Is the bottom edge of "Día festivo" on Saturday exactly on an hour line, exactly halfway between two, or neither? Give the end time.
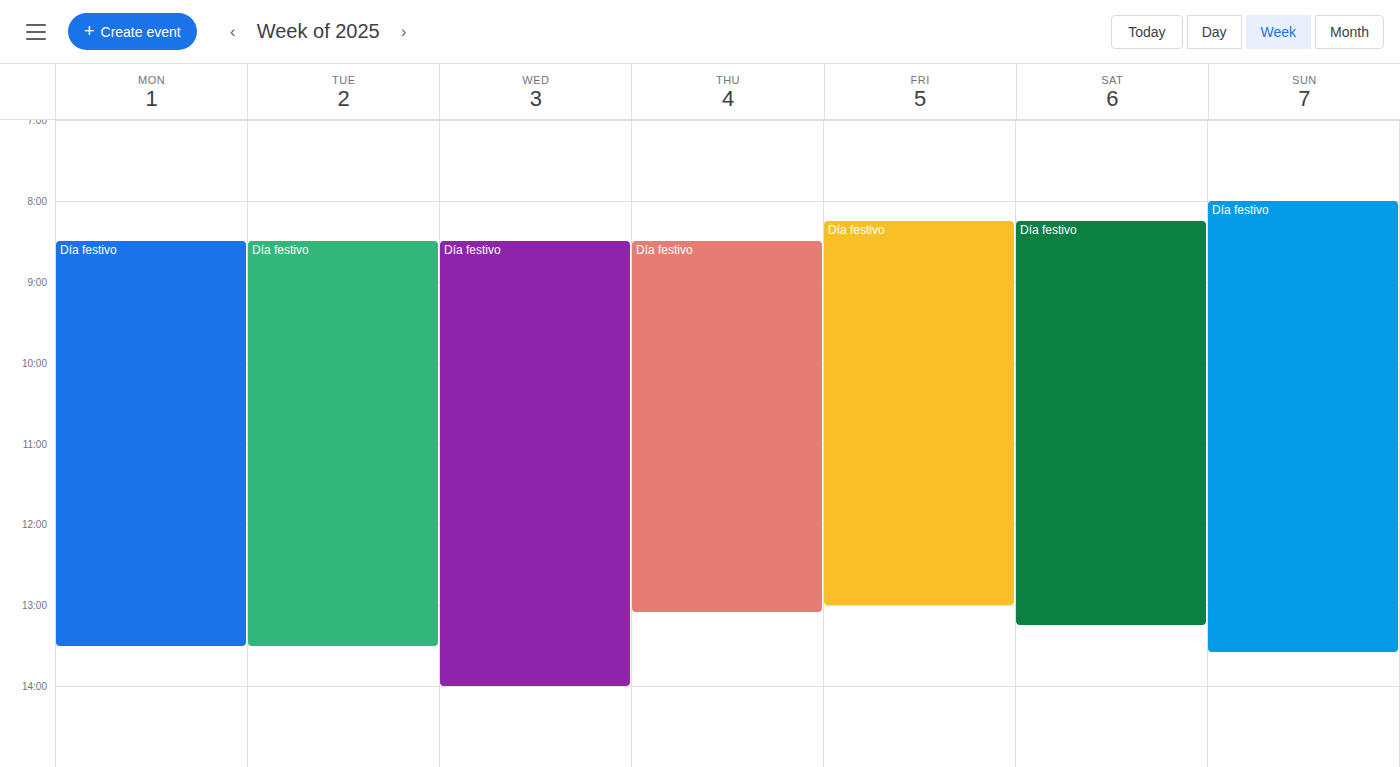
1:15 PM -- neither: a quarter of the way from the 1 PM line to the 2 PM line.